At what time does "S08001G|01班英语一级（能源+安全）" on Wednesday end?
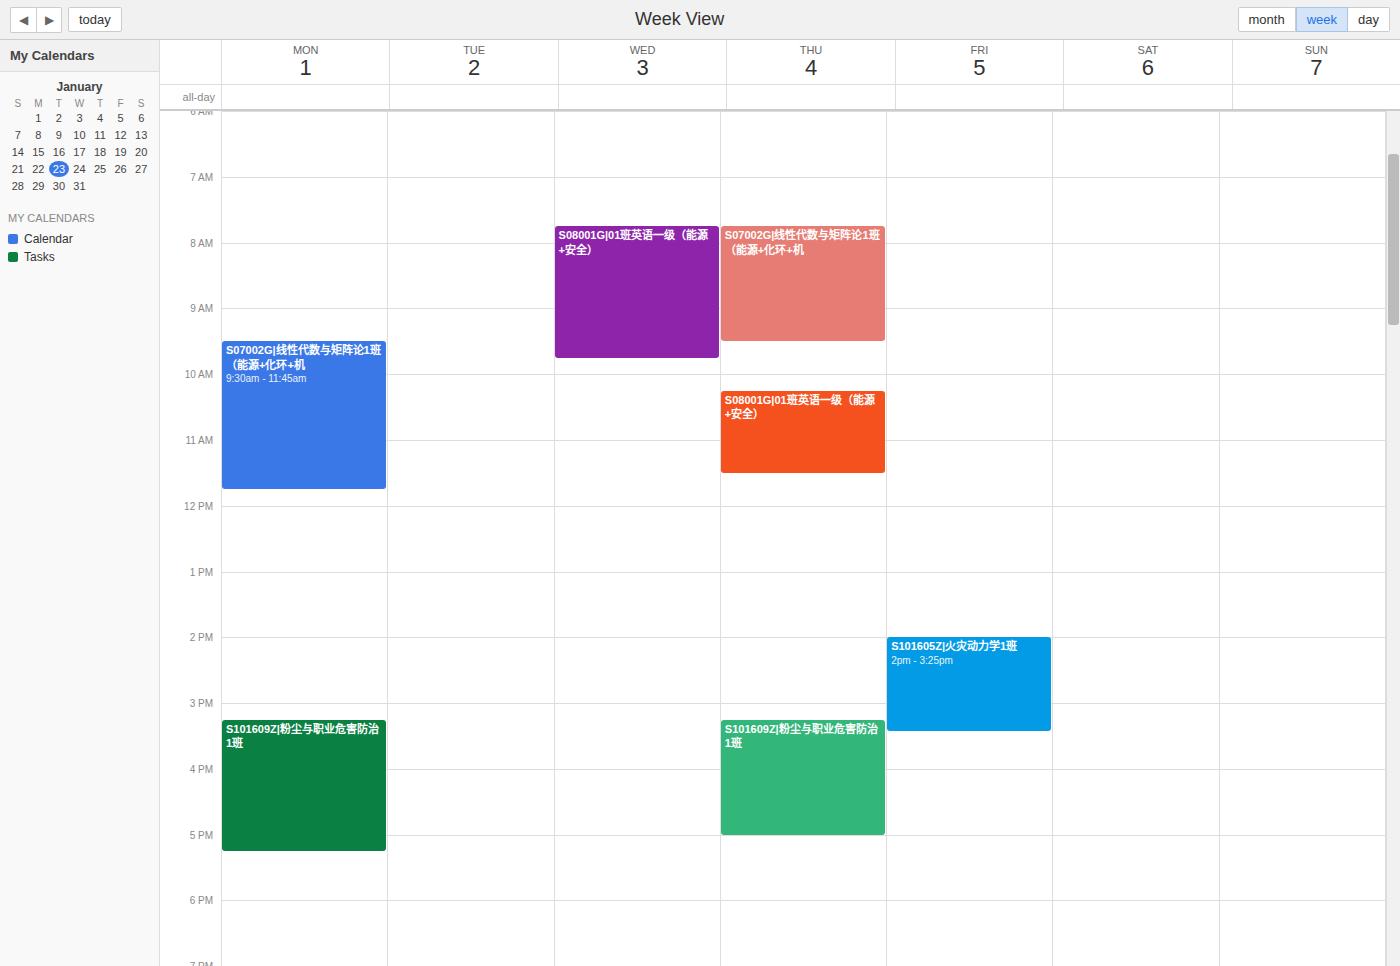
9:45 AM